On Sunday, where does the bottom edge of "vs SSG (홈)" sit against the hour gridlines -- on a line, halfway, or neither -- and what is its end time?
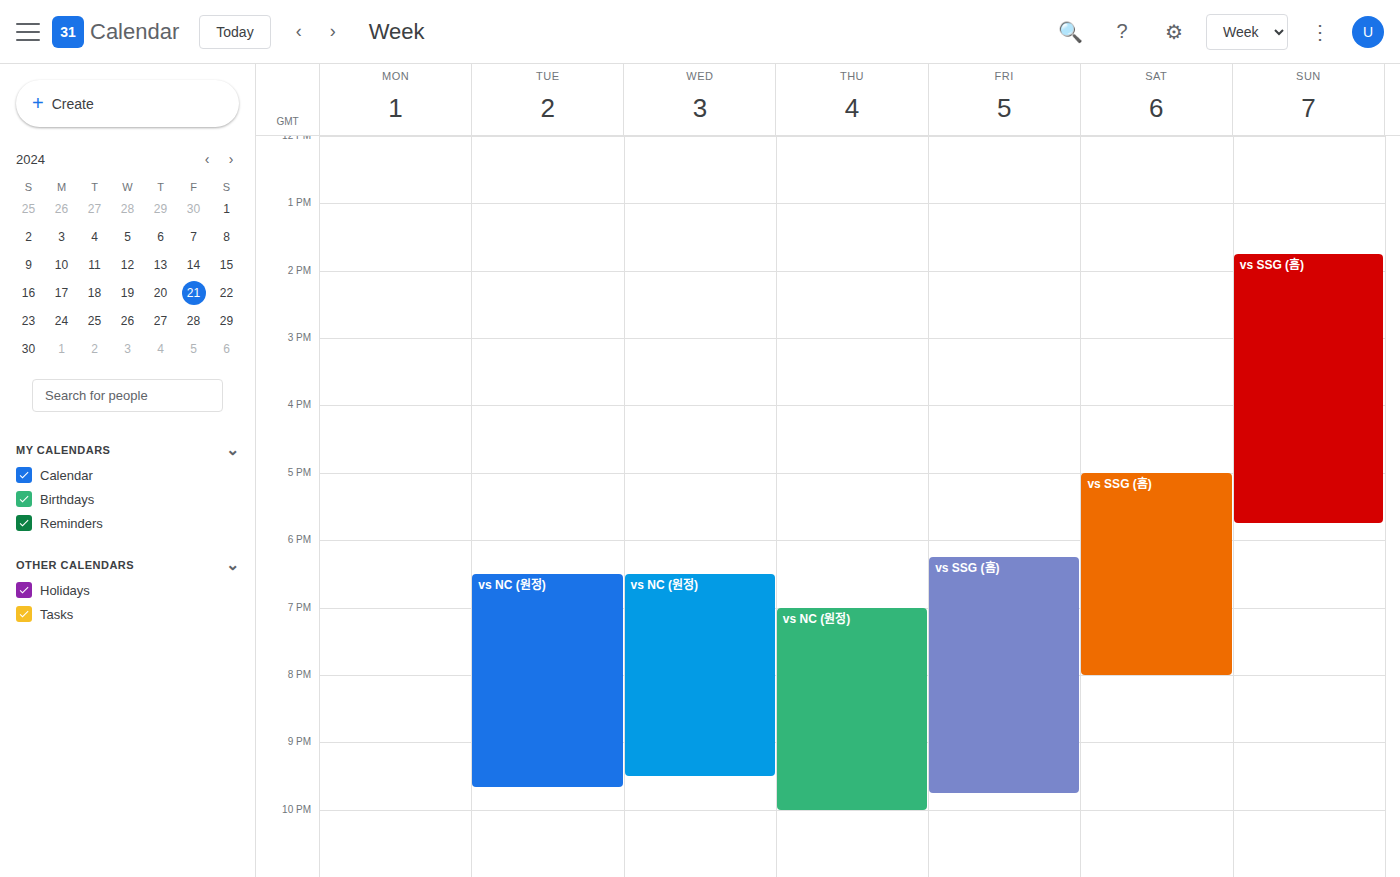
5:45 PM -- neither: three quarters of the way from the 5 PM line to the 6 PM line.